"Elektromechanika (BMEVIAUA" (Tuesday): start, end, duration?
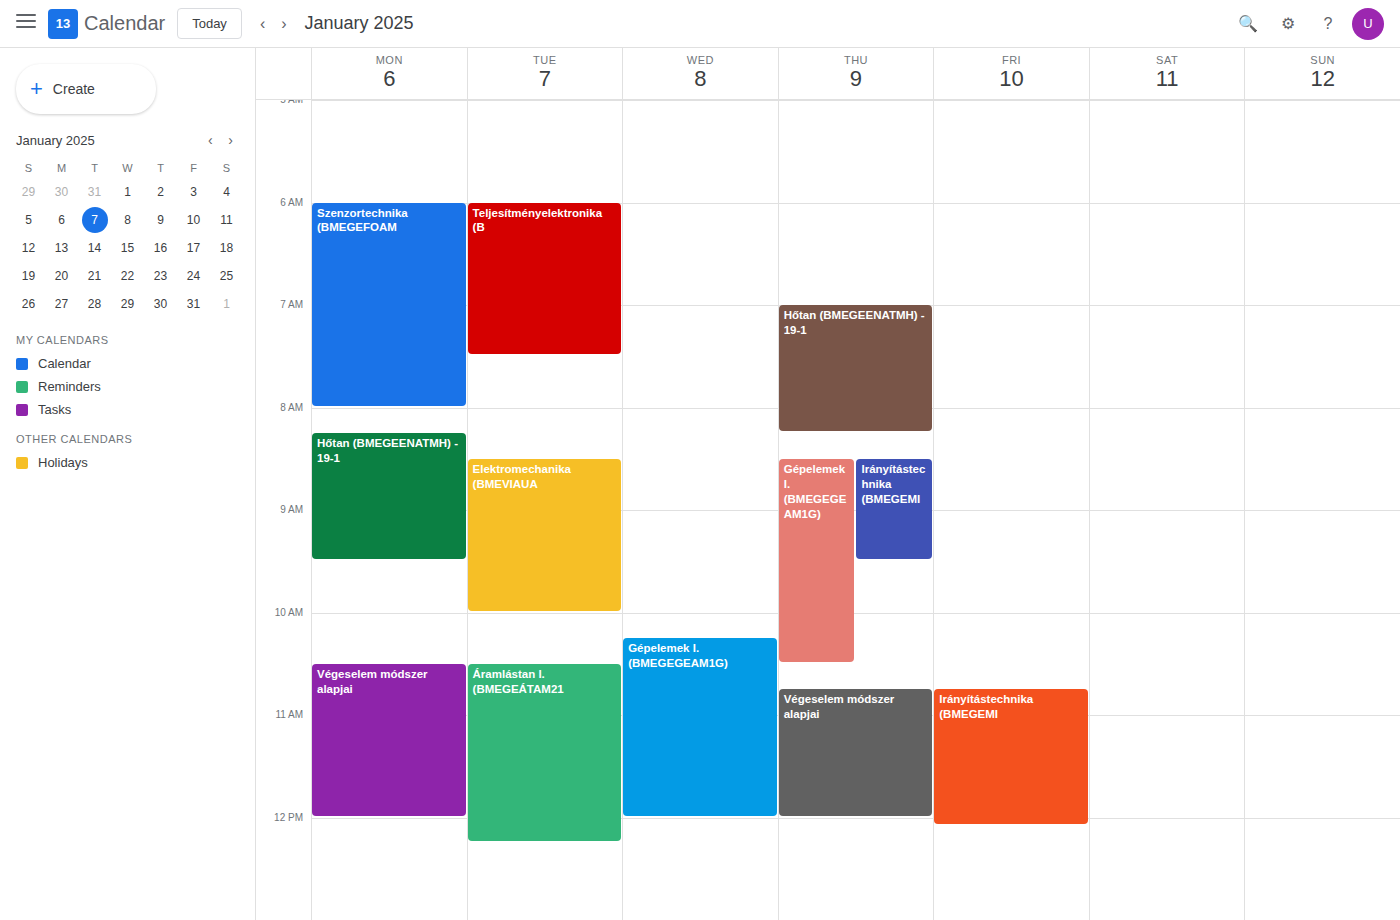
8:30 AM to 10:00 AM, 1 hour 30 minutes